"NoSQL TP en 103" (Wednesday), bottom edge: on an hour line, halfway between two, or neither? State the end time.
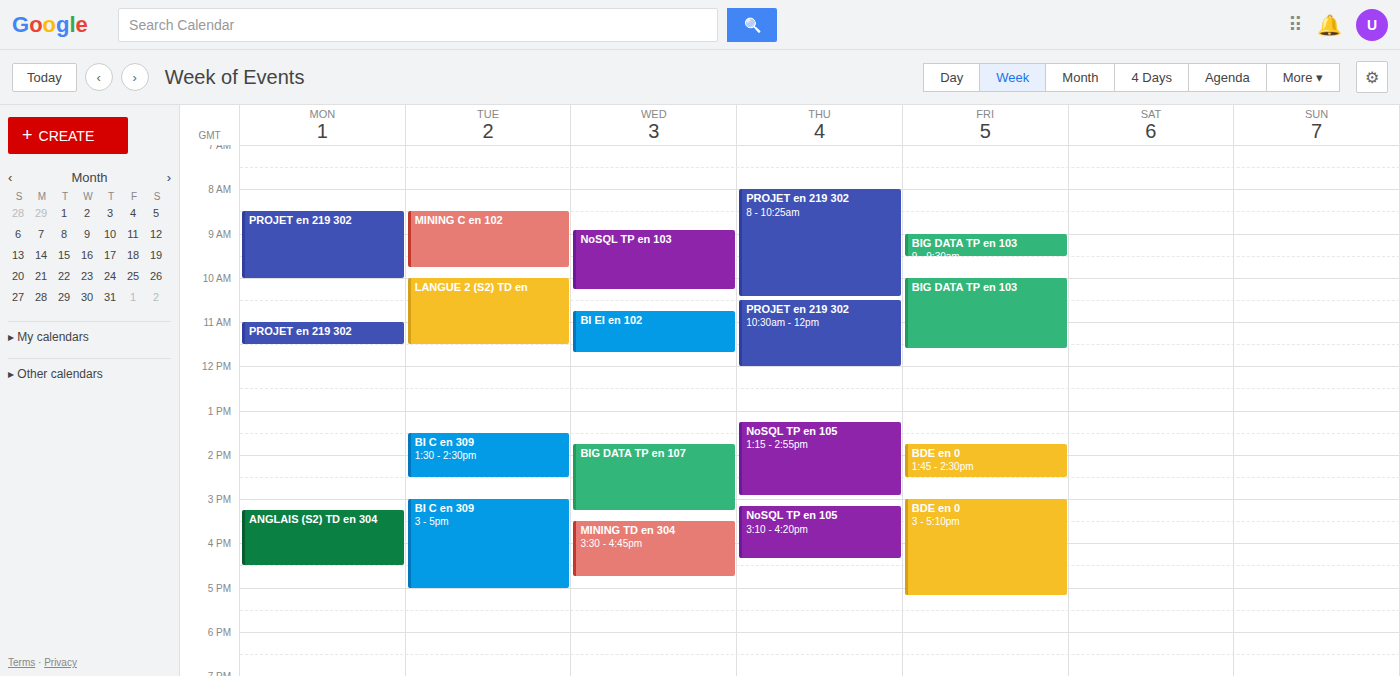
10:15 AM -- neither: a quarter of the way from the 10 AM line to the 11 AM line.